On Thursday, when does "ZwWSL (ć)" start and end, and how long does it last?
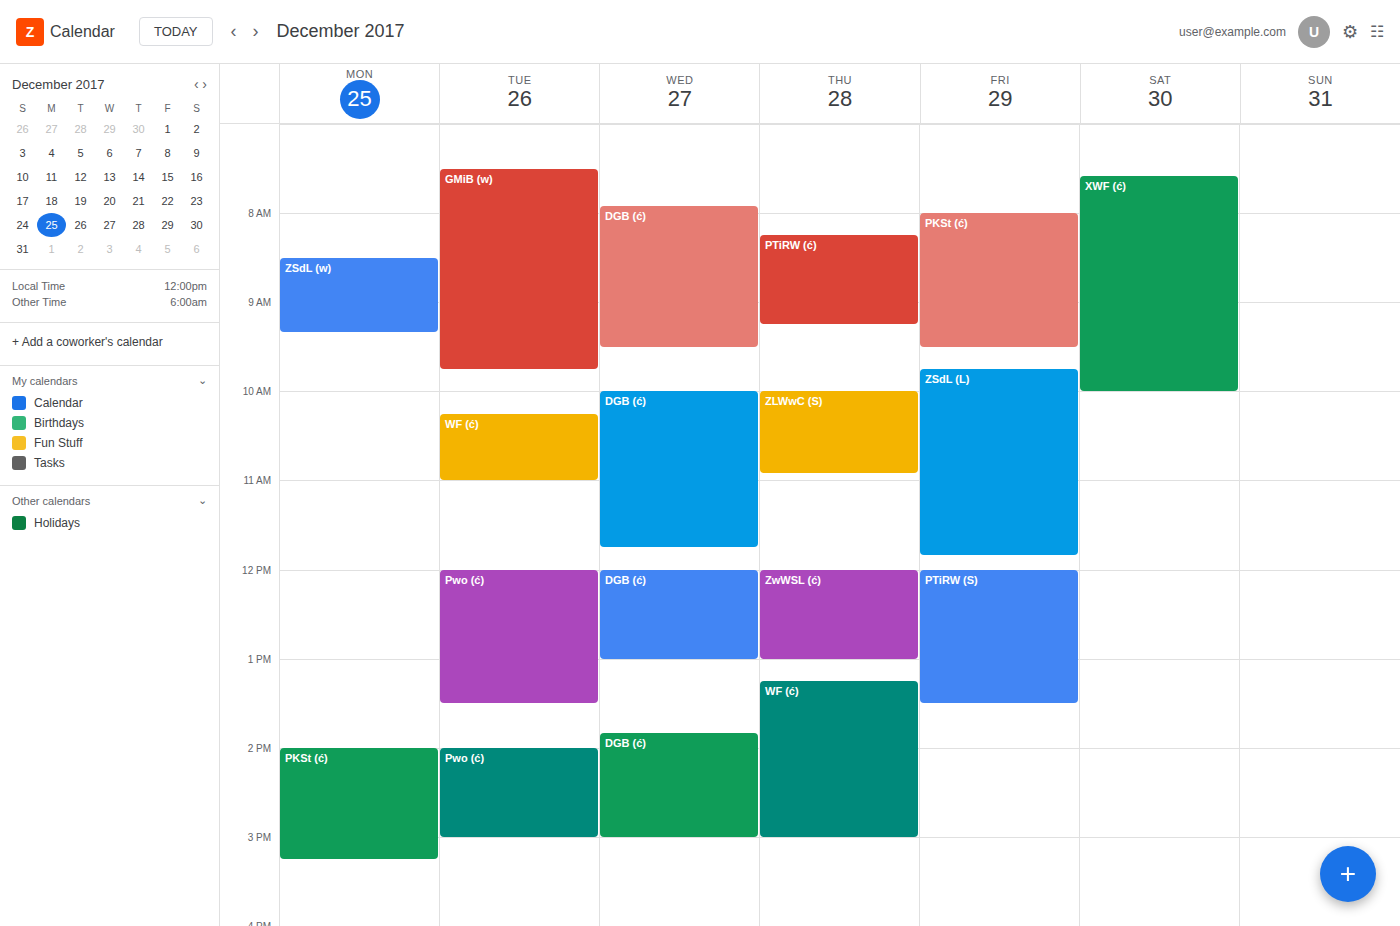
12:00 PM to 1:00 PM, 1 hour